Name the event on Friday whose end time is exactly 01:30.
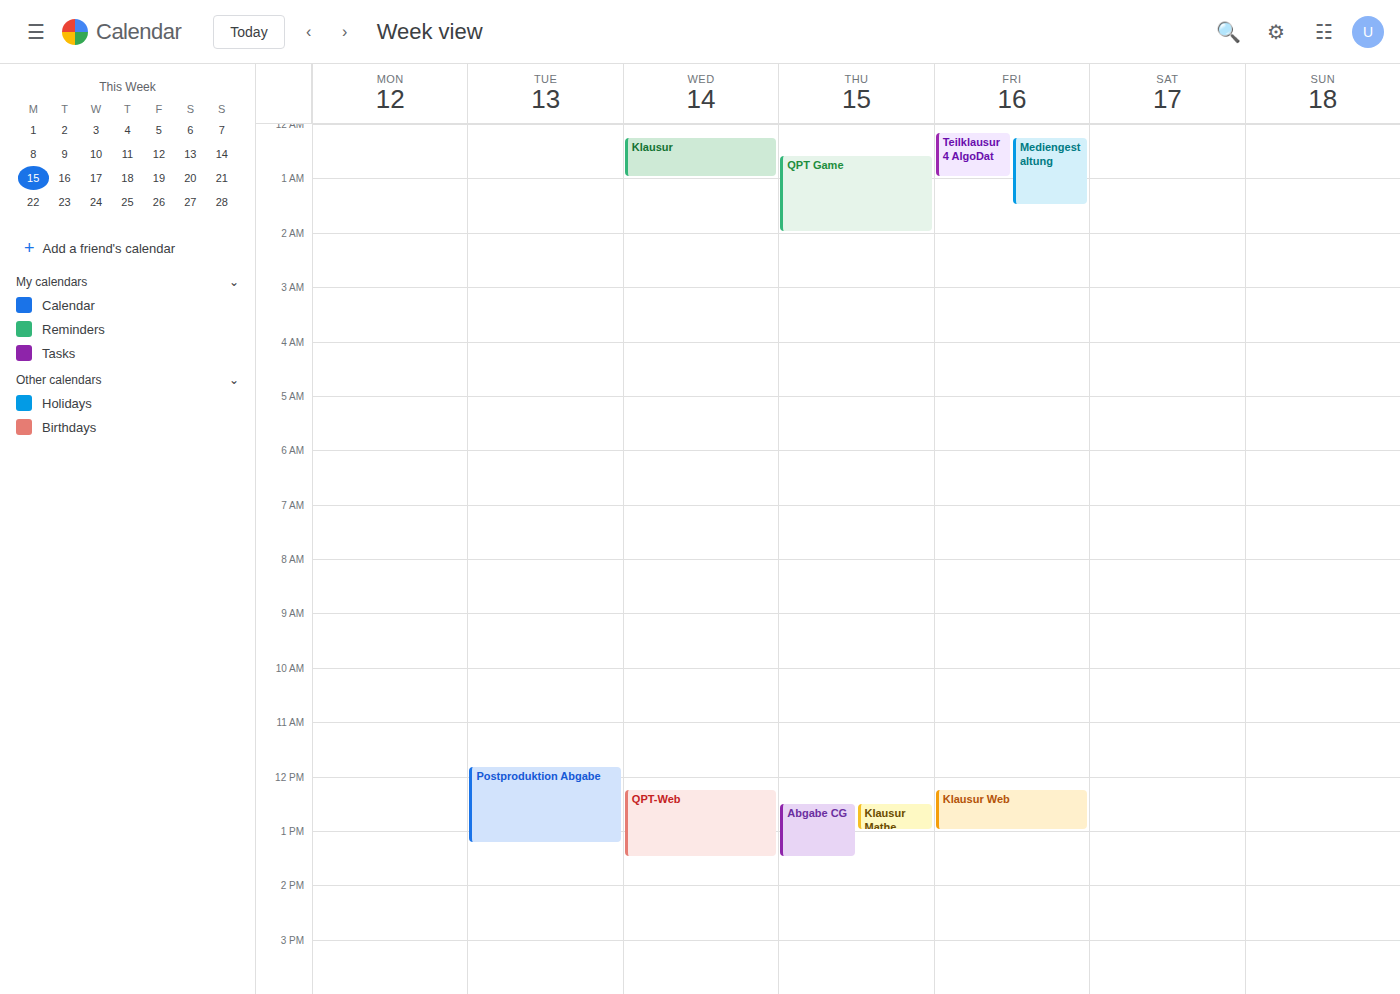
"Mediengestaltung"